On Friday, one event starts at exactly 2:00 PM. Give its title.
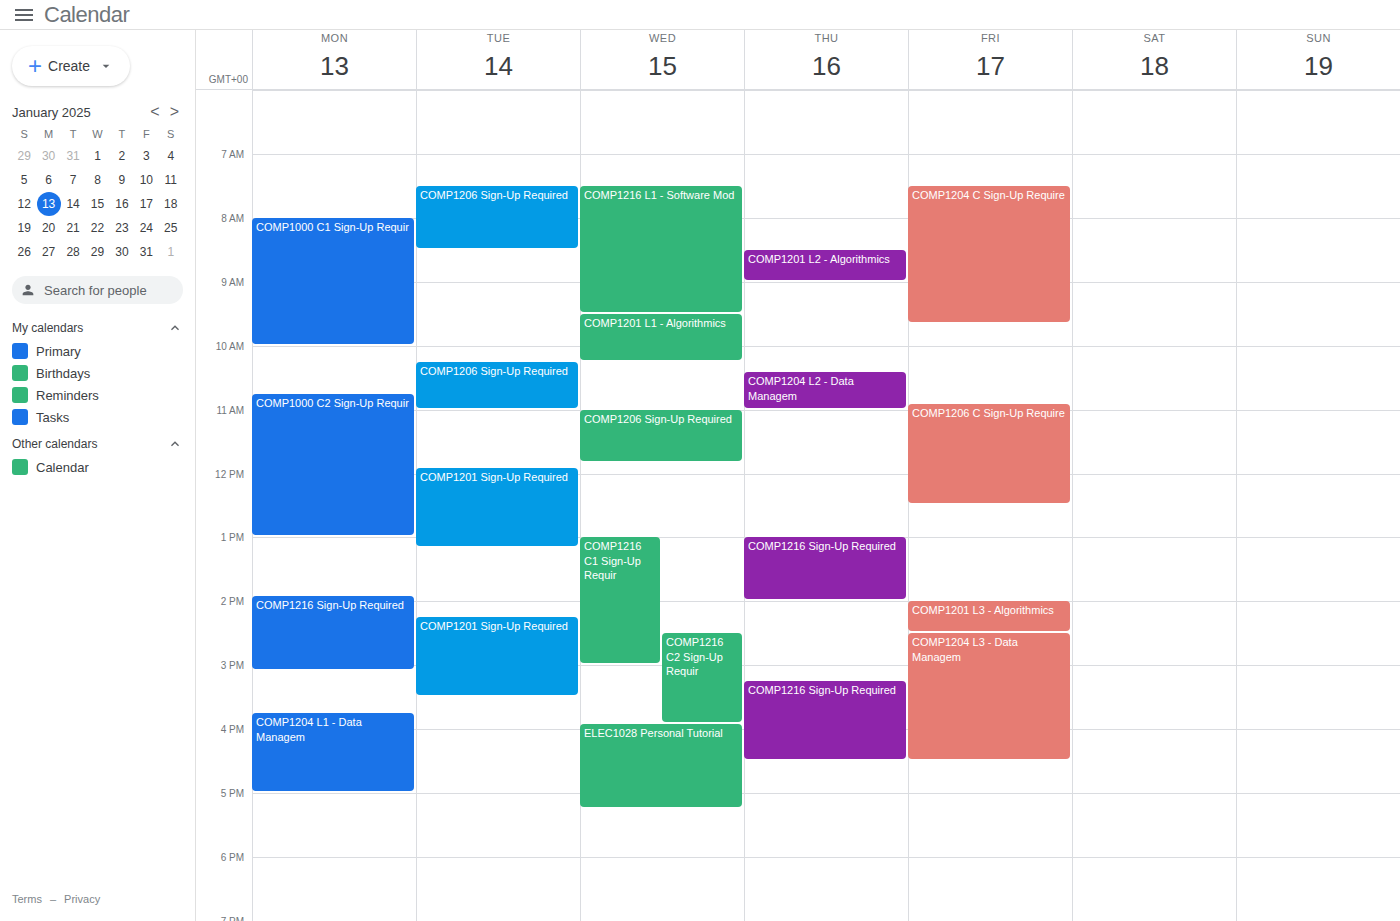
"COMP1201 L3 - Algorithmics"